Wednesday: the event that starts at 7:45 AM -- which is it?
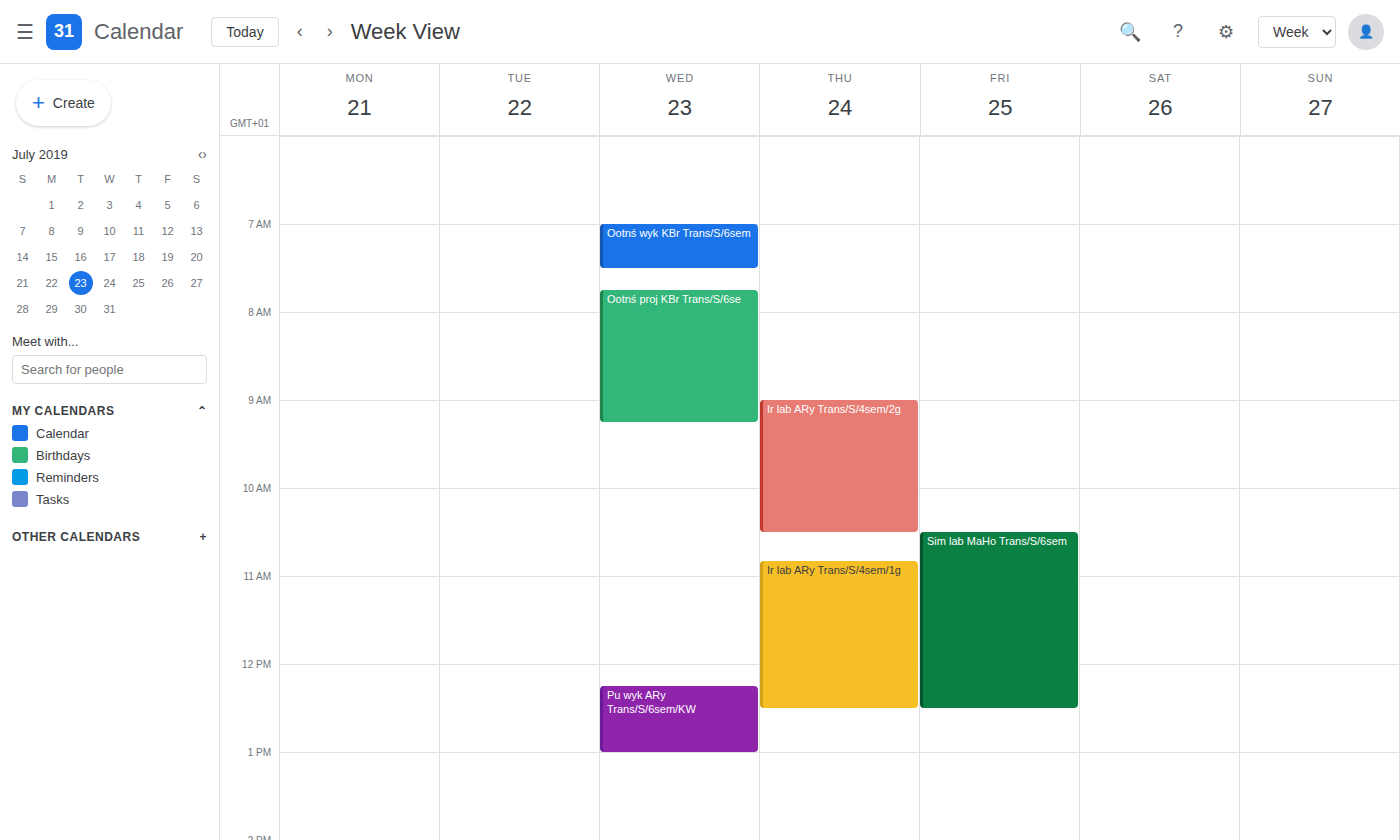
"Ootnś proj KBr Trans/S/6se"